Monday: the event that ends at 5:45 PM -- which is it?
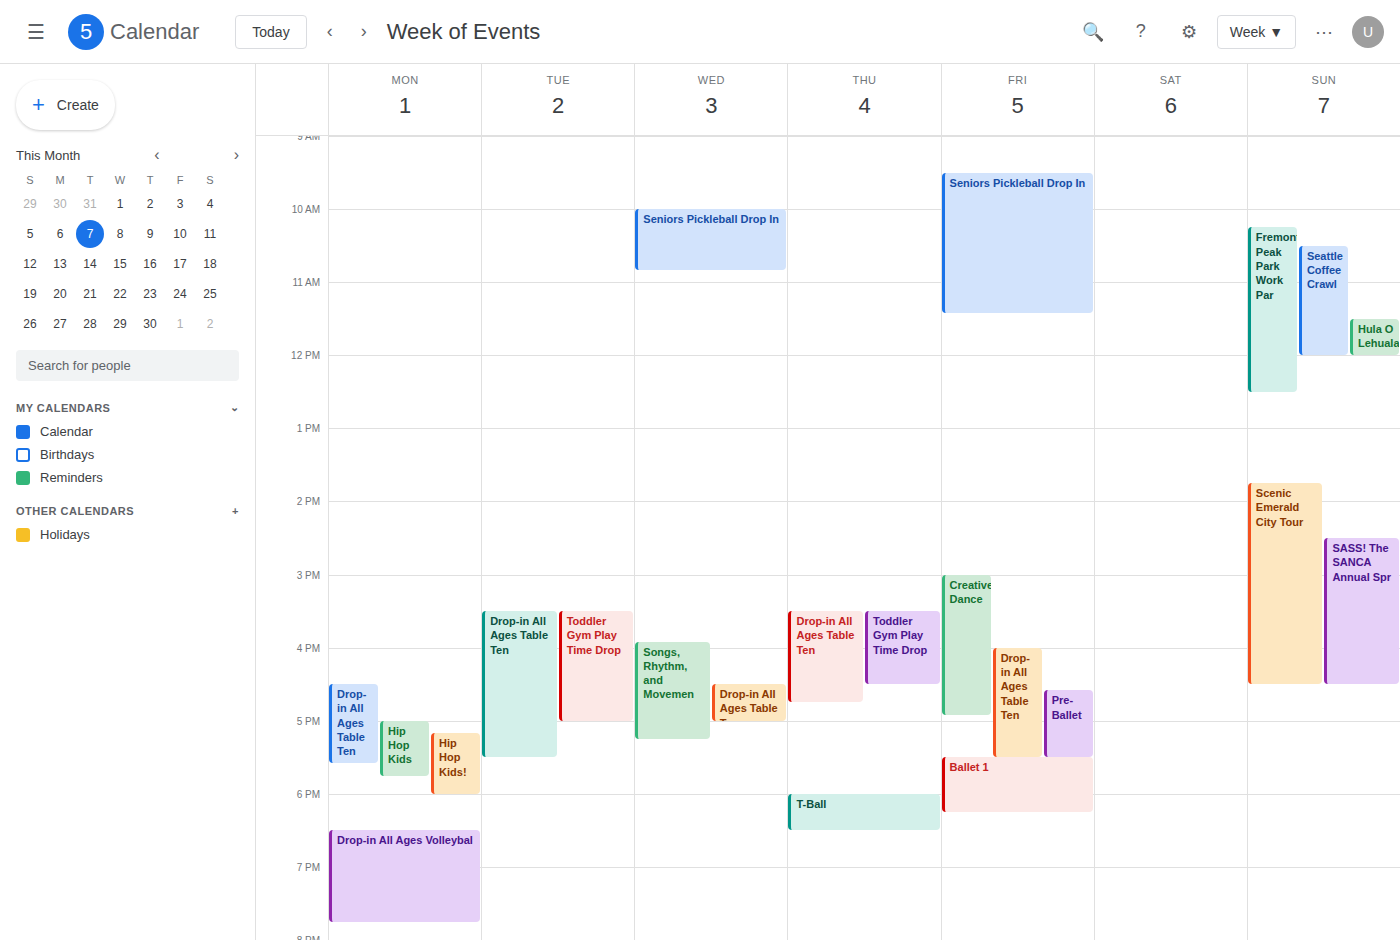
"Hip Hop Kids"